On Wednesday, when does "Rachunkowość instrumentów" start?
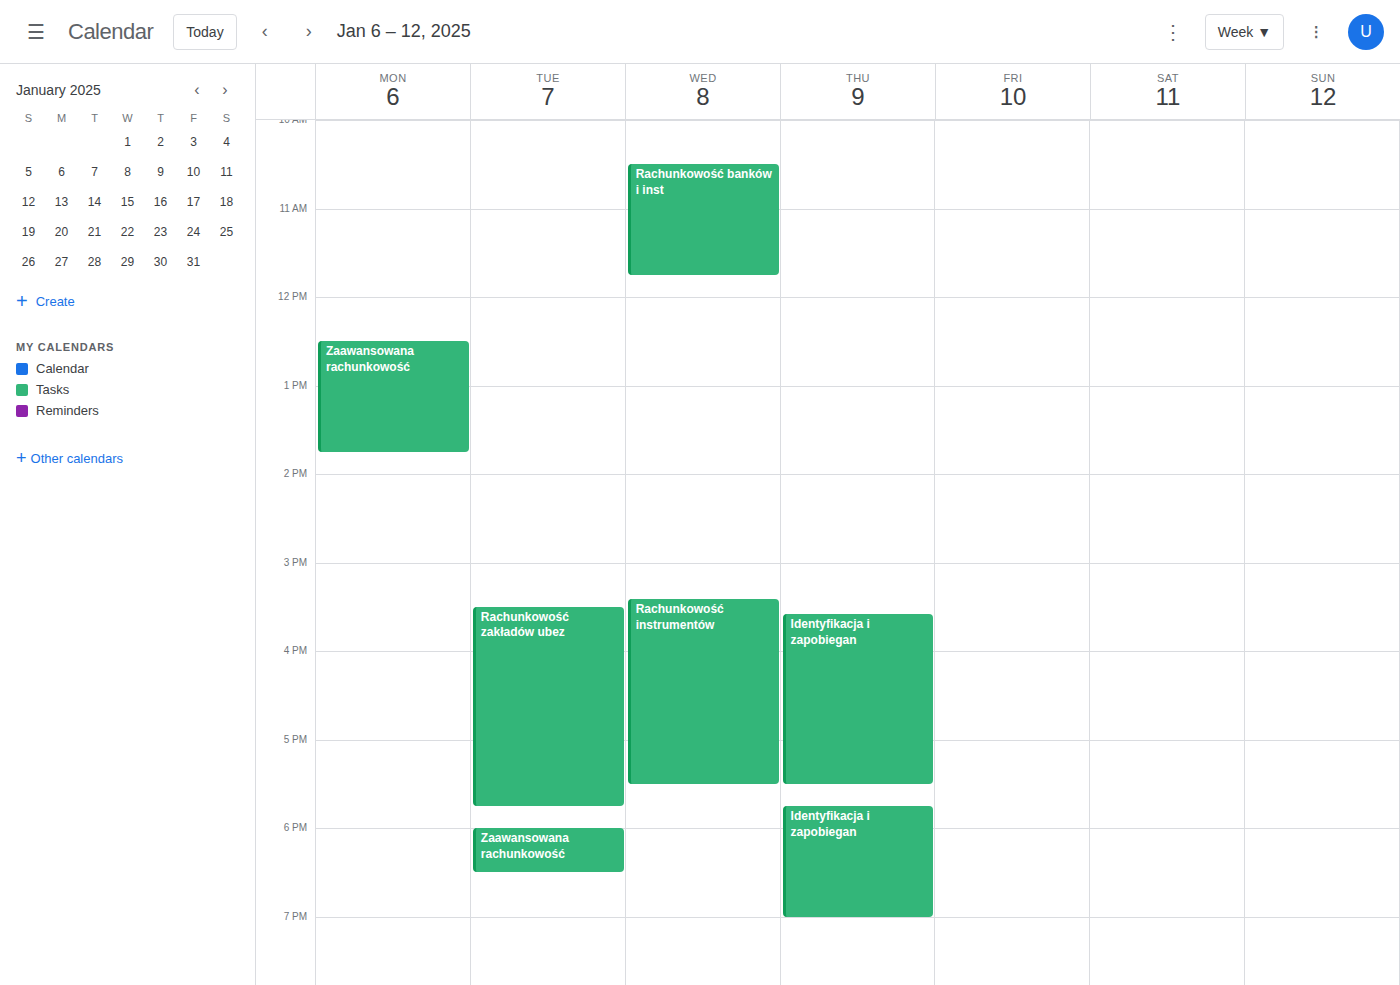
3:25 PM